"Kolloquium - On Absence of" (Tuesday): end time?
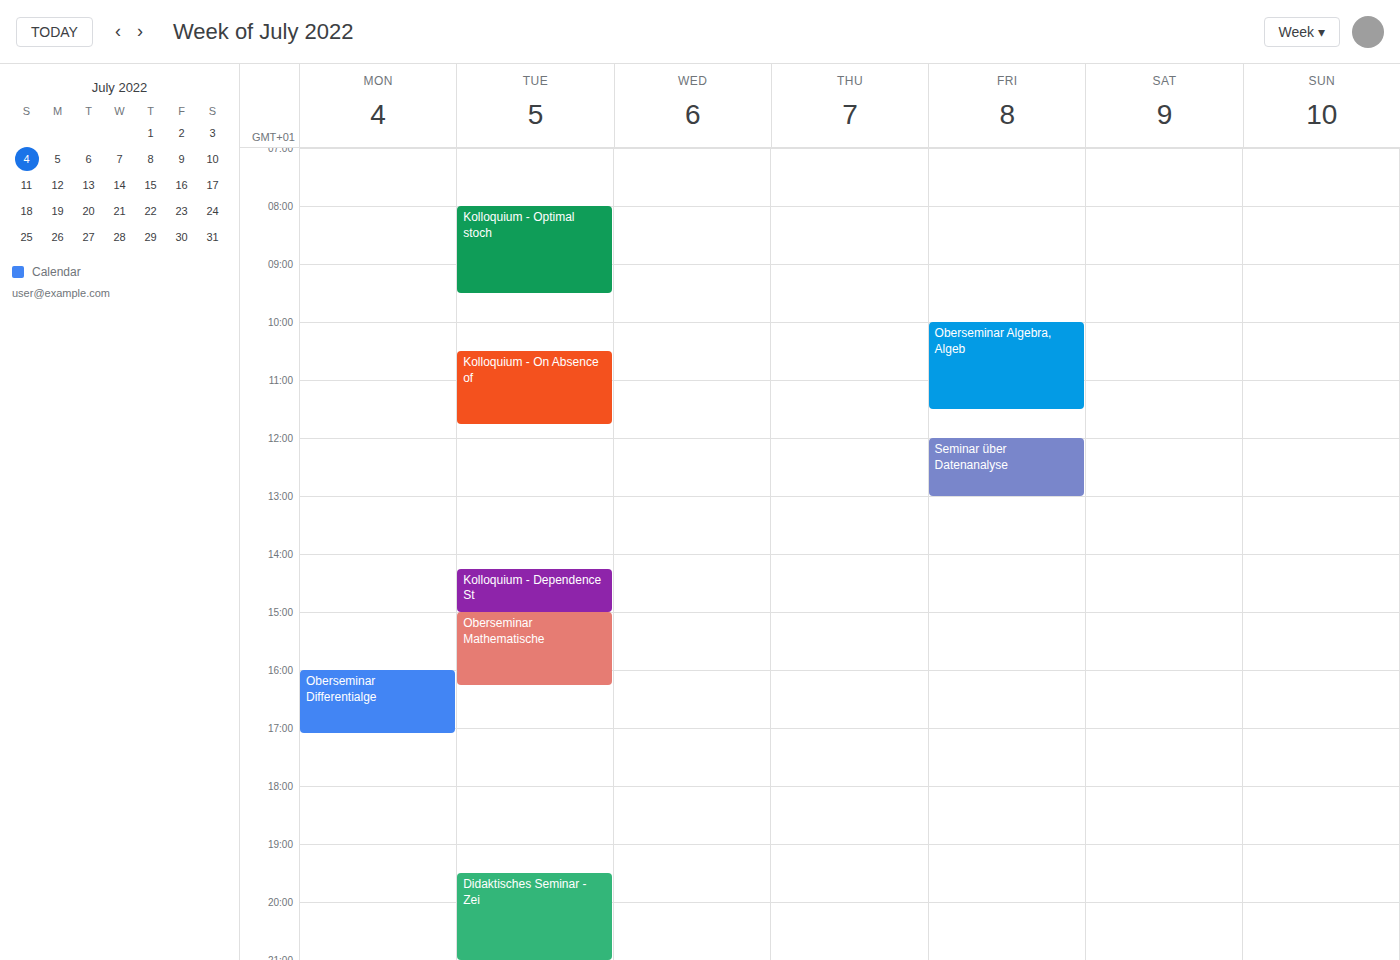
11:45 AM